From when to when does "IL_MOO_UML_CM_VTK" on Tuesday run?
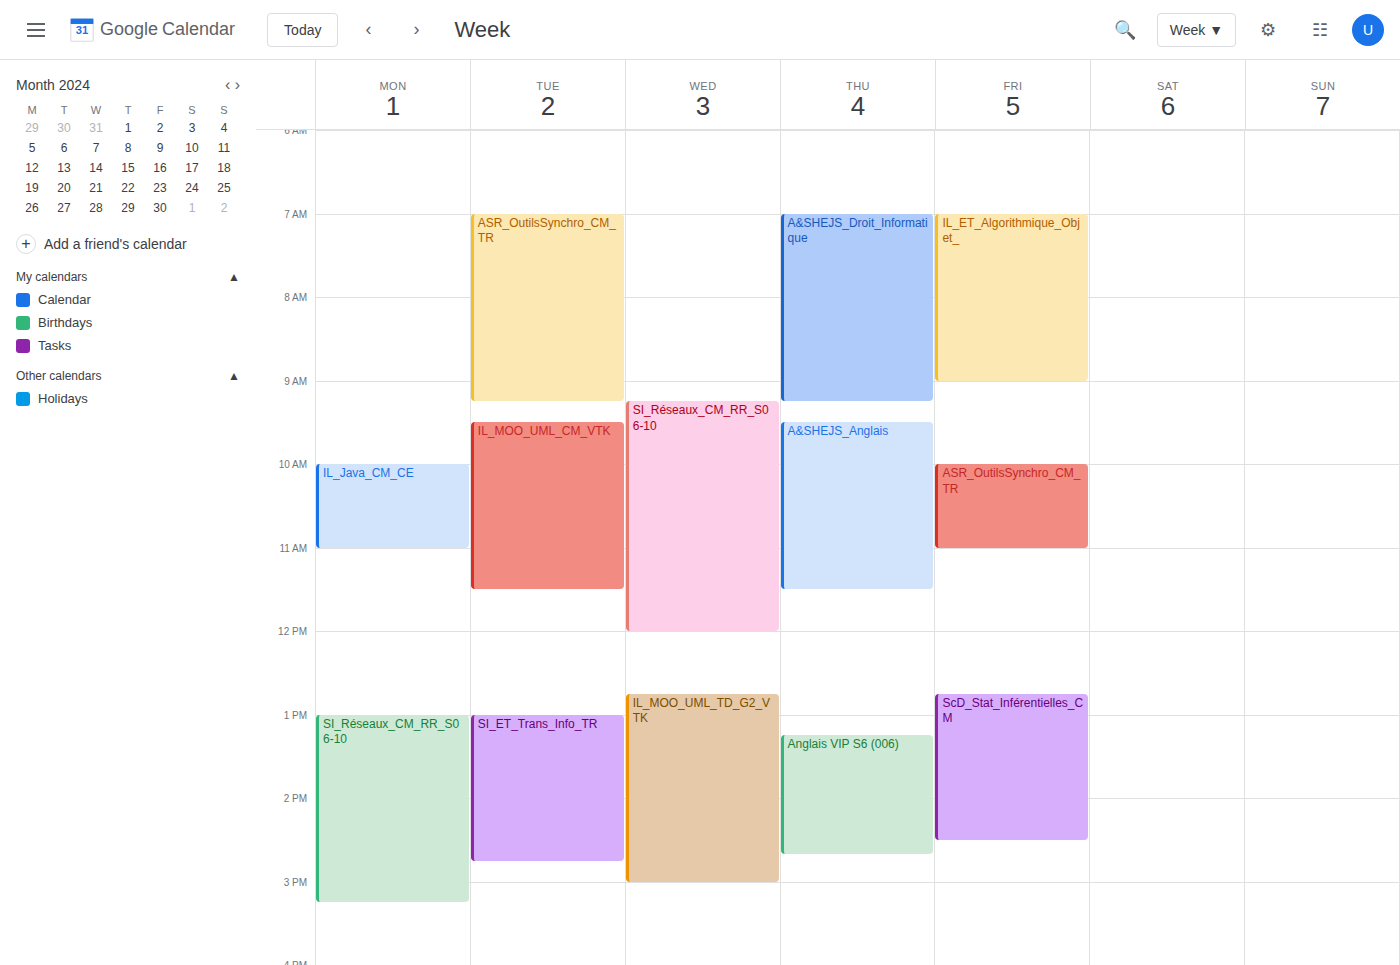
9:30 AM to 11:30 AM